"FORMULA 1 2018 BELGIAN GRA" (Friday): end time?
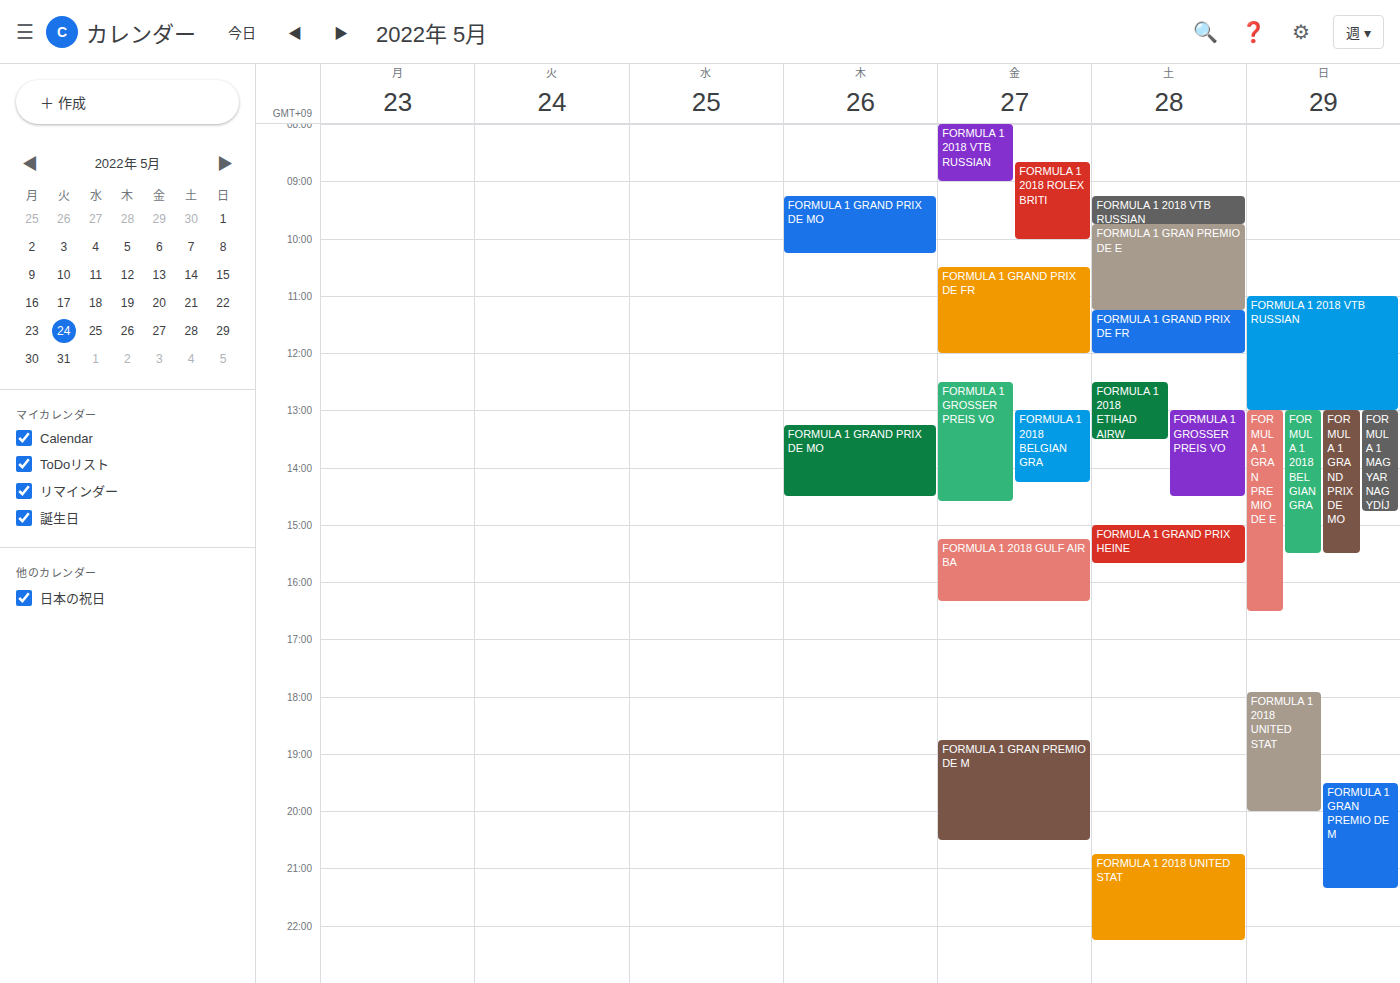
2:15 PM